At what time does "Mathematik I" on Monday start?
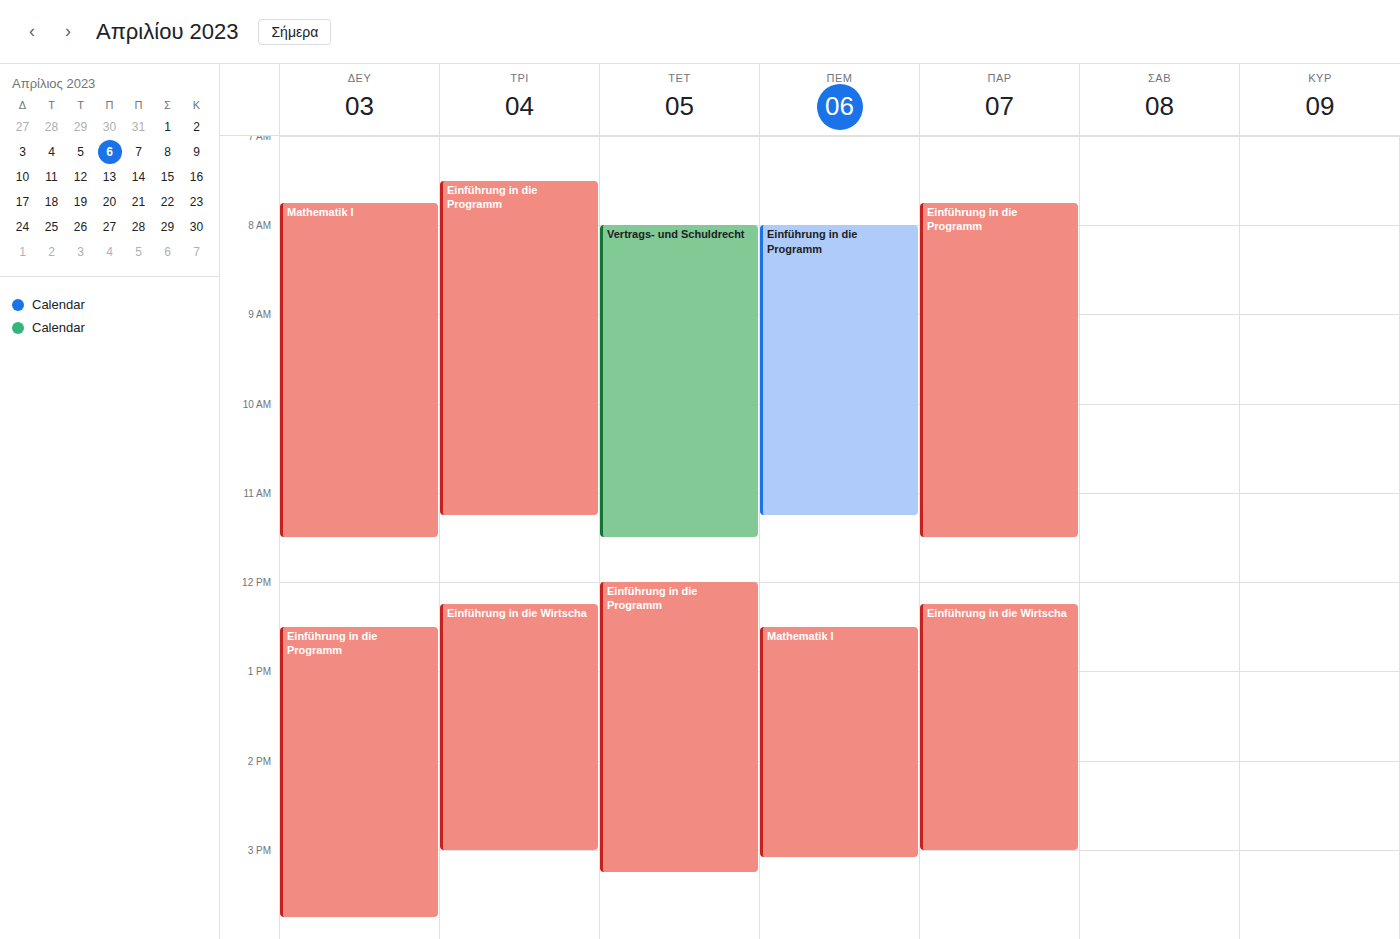
7:45 AM